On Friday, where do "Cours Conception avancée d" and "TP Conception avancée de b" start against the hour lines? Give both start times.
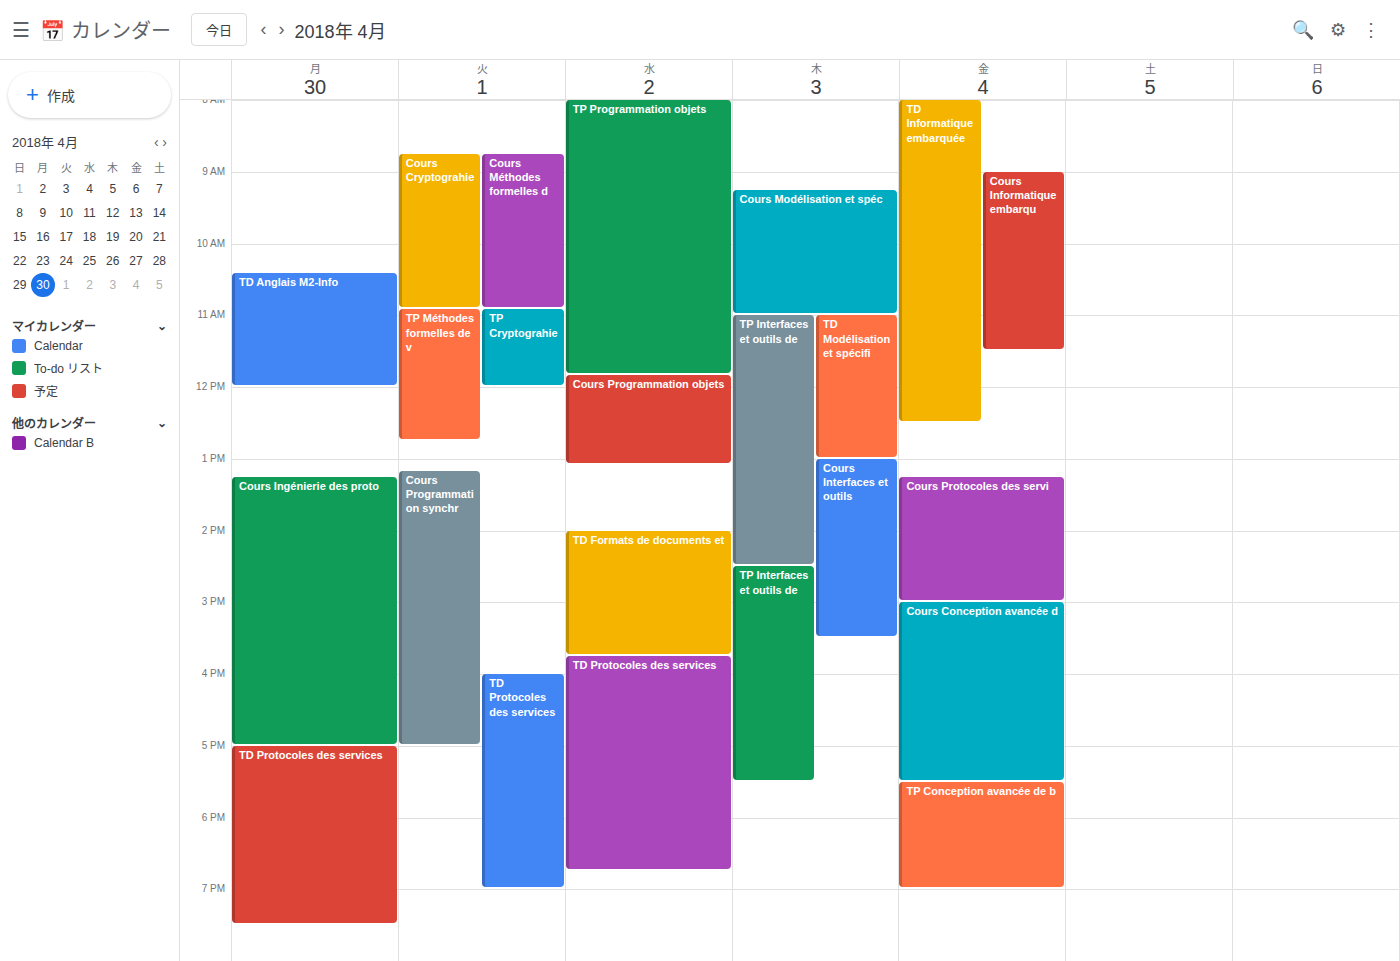
"Cours Conception avancée d": 3:00 PM, exactly on the 3 PM line. "TP Conception avancée de b": 5:30 PM, halfway between the 5 PM and 6 PM lines.